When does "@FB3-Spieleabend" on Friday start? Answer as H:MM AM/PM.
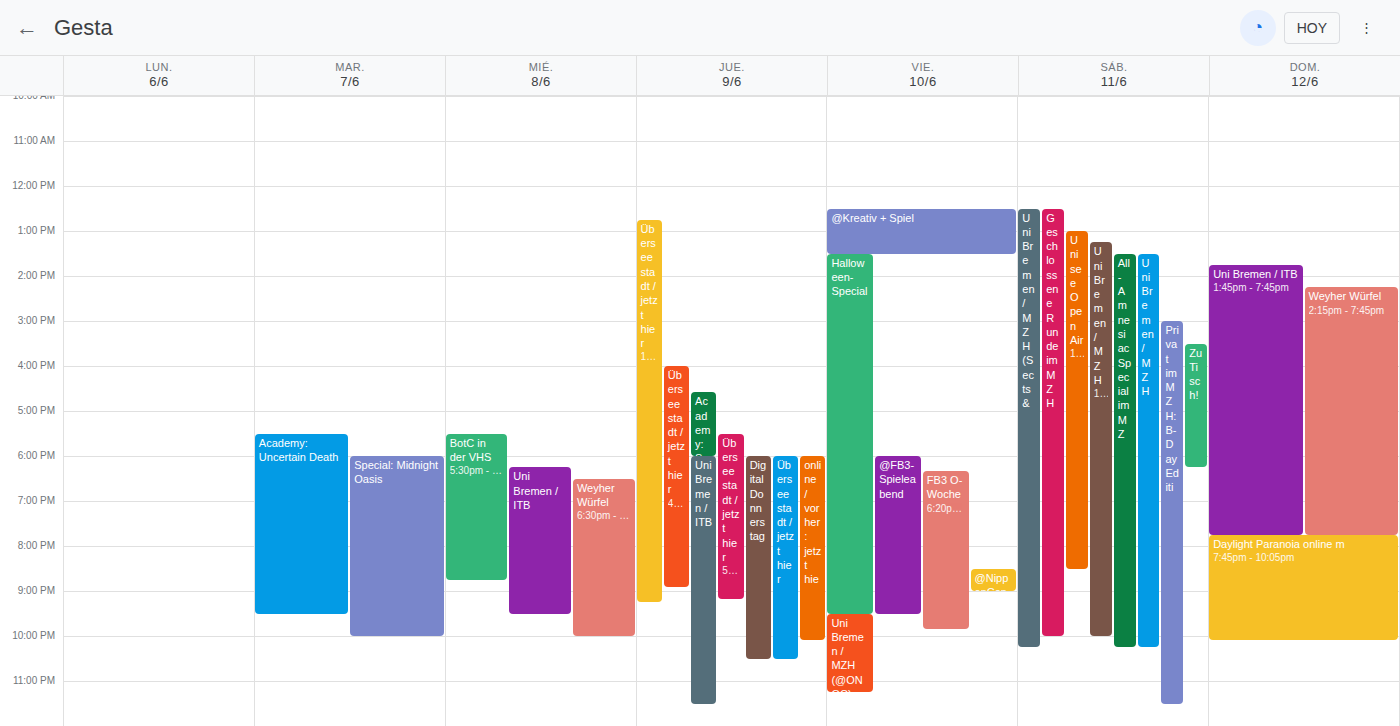
6:00 PM